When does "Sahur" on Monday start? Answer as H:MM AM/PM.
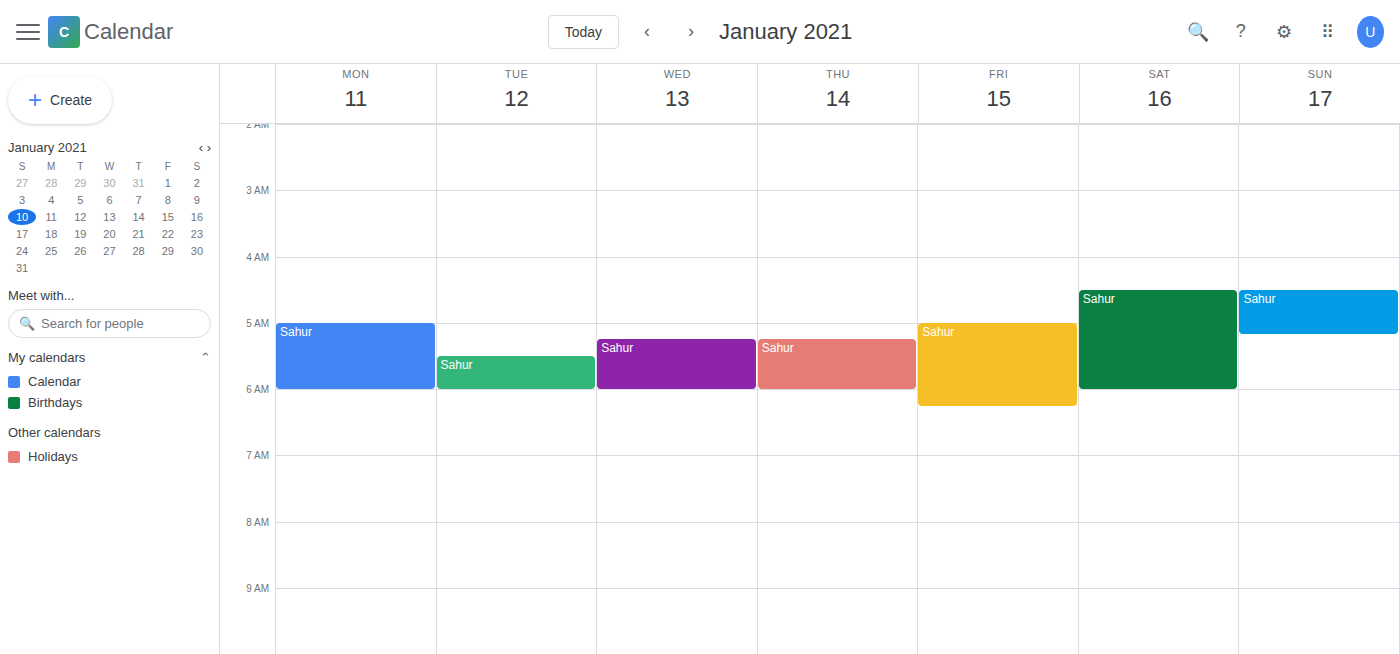
5:00 AM